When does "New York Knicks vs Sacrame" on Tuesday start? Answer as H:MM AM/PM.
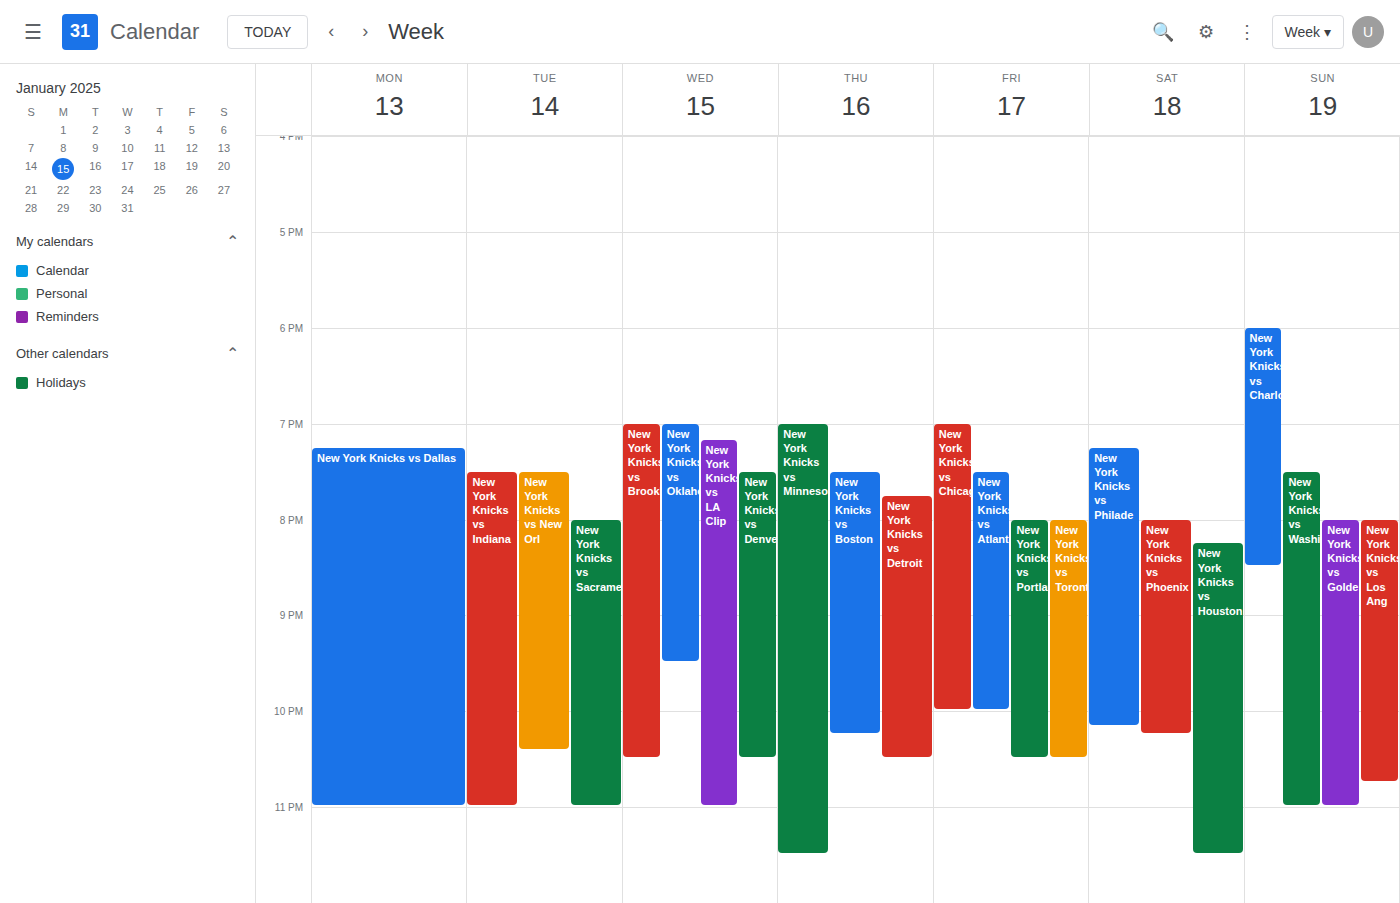
8:00 PM